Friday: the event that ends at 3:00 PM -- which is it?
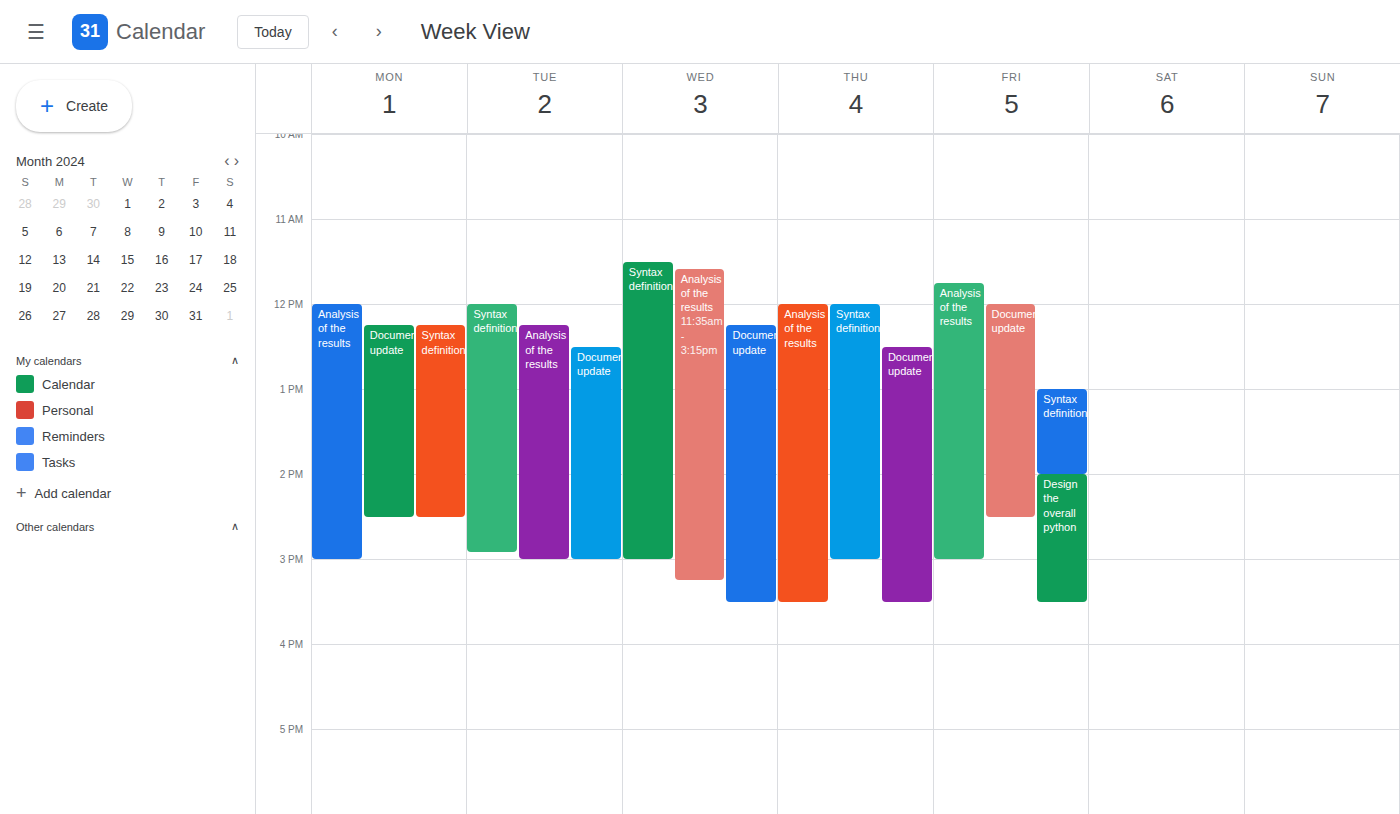
"Analysis of the results"